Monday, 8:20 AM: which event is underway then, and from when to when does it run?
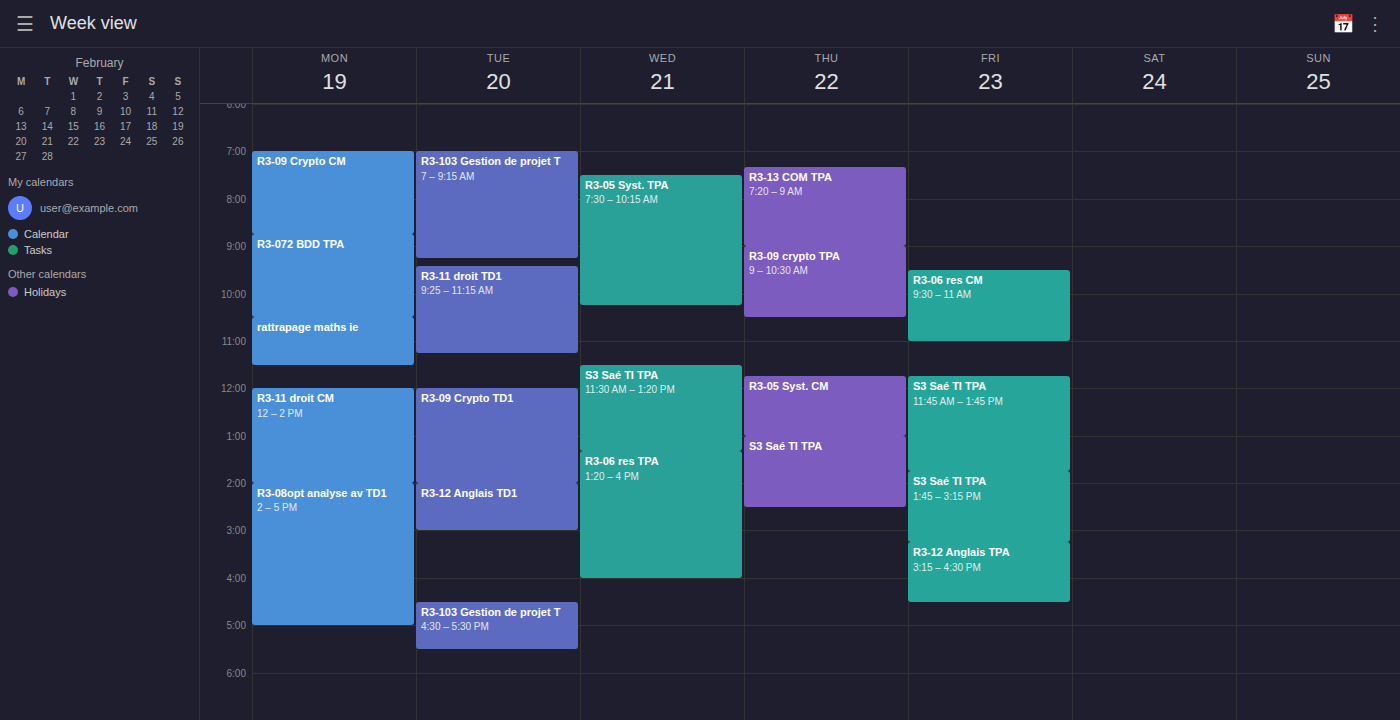
"R3-09 Crypto CM", 7:00 AM to 8:45 AM